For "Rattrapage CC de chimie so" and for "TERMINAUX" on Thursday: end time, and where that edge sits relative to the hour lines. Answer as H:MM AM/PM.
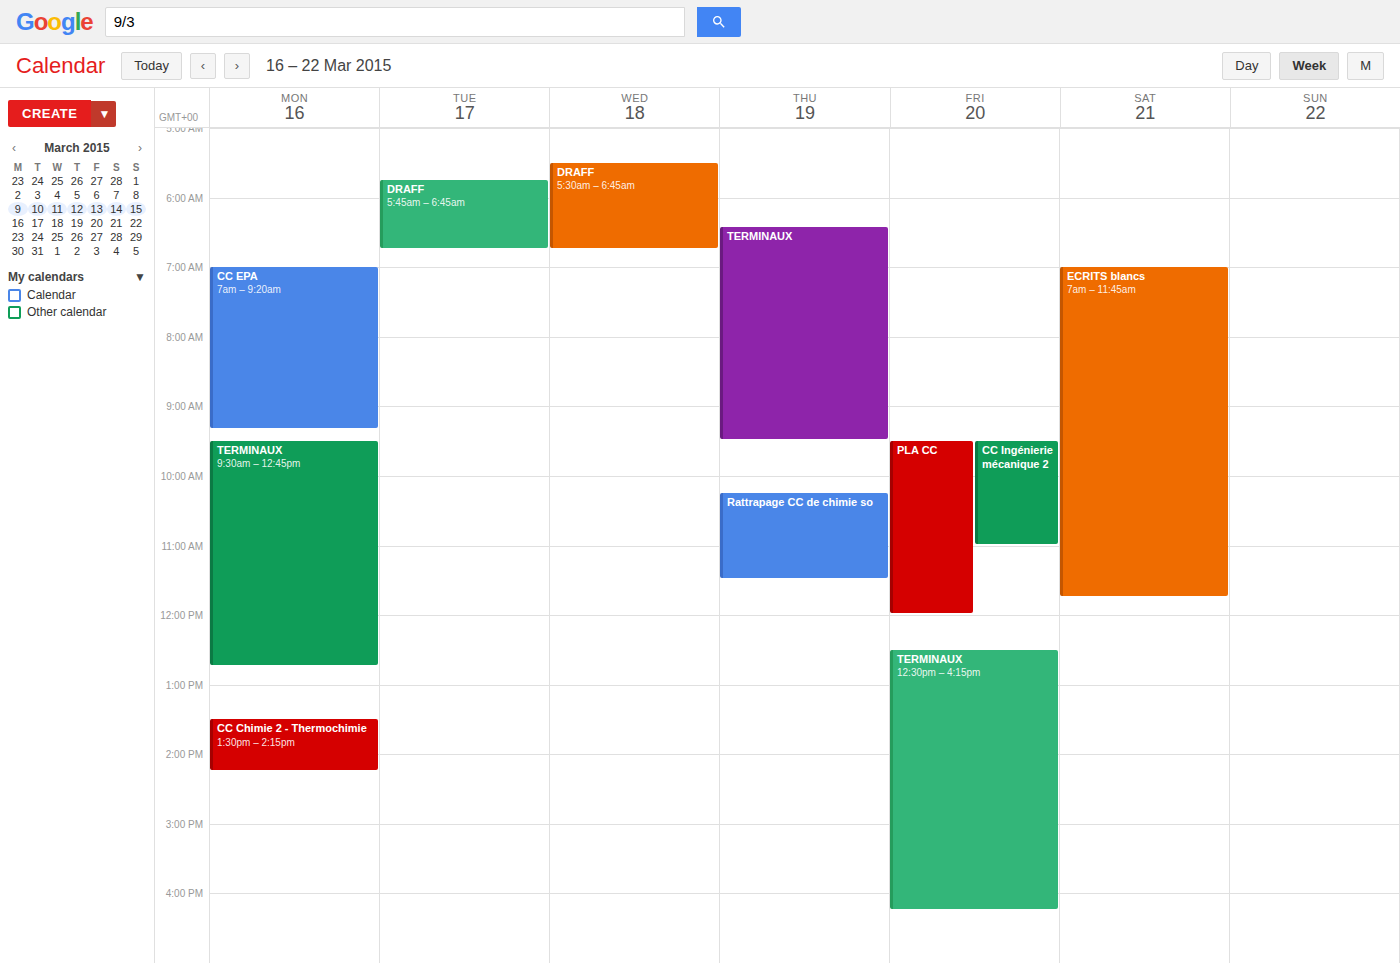
"Rattrapage CC de chimie so": 11:30 AM, halfway between the 11 AM and 12 PM lines. "TERMINAUX": 9:30 AM, halfway between the 9 AM and 10 AM lines.